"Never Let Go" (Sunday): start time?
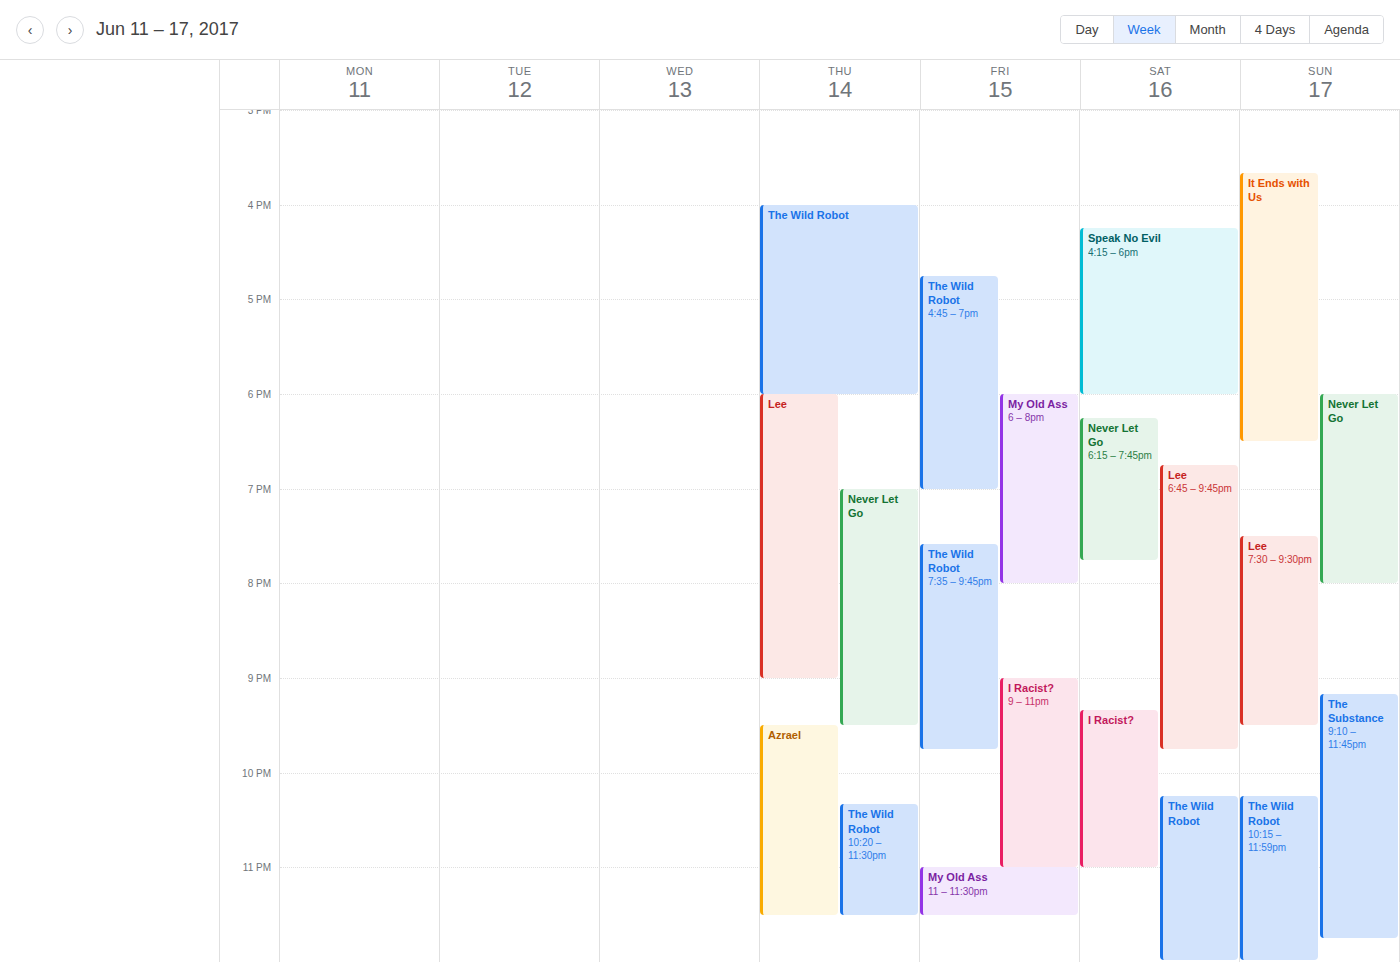
6:00 PM